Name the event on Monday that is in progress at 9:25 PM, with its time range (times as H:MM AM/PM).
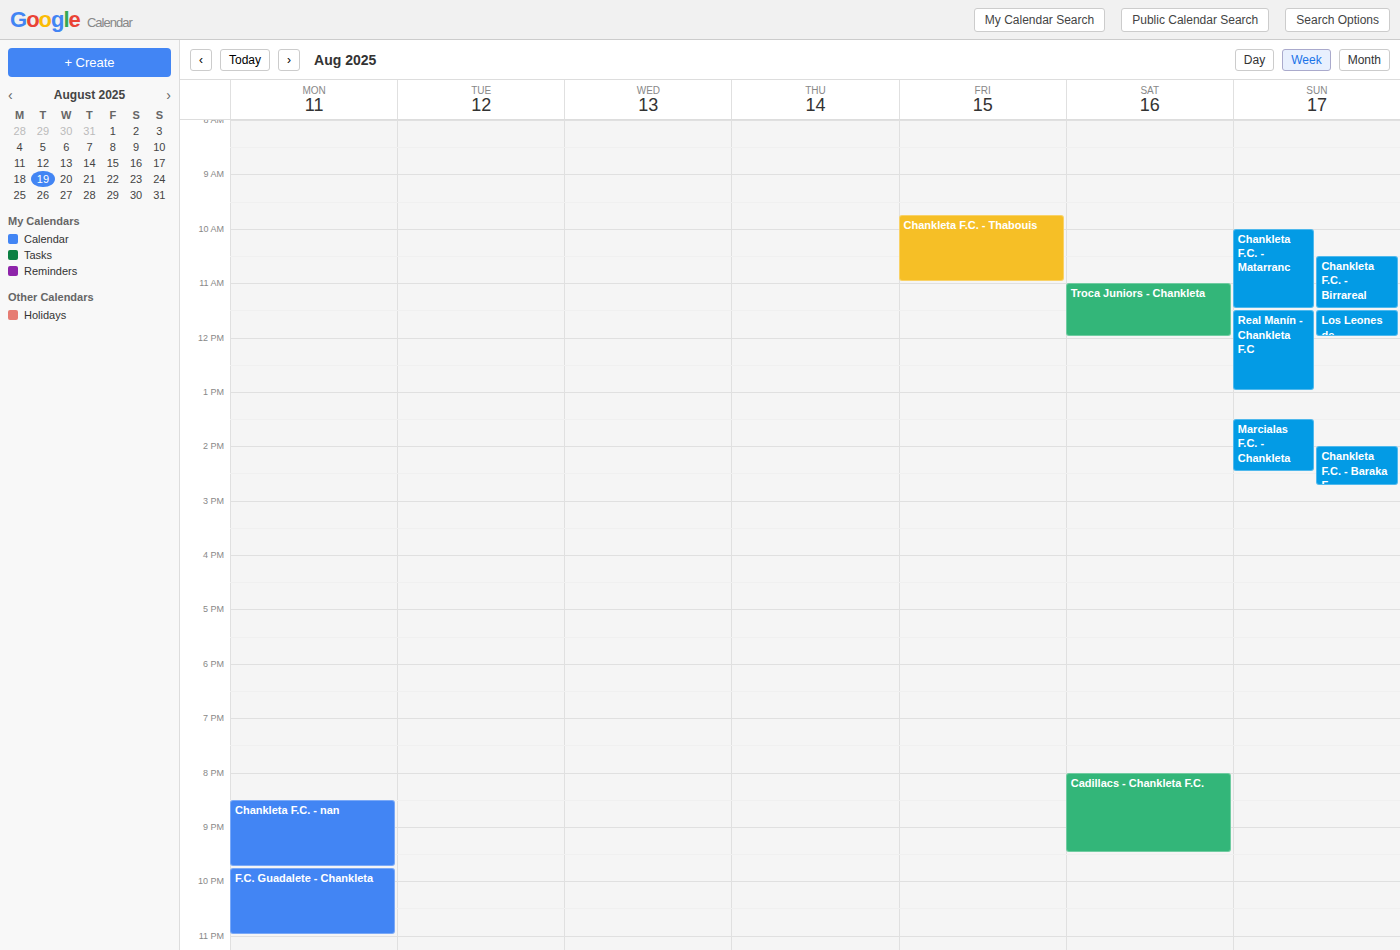
"Chankleta F.C. - nan", 8:30 PM to 9:45 PM